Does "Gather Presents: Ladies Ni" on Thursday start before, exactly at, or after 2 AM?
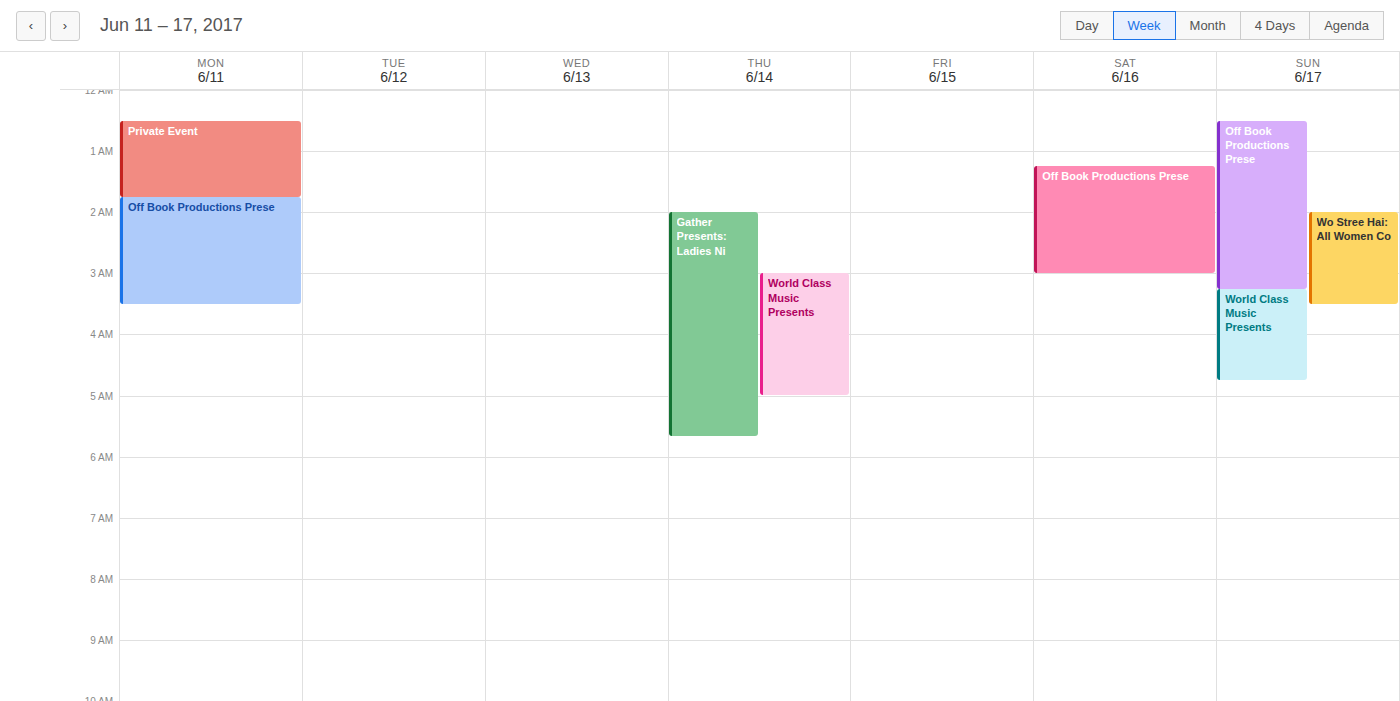
2:00 AM -- exactly at 2 AM, on the 2 AM line.